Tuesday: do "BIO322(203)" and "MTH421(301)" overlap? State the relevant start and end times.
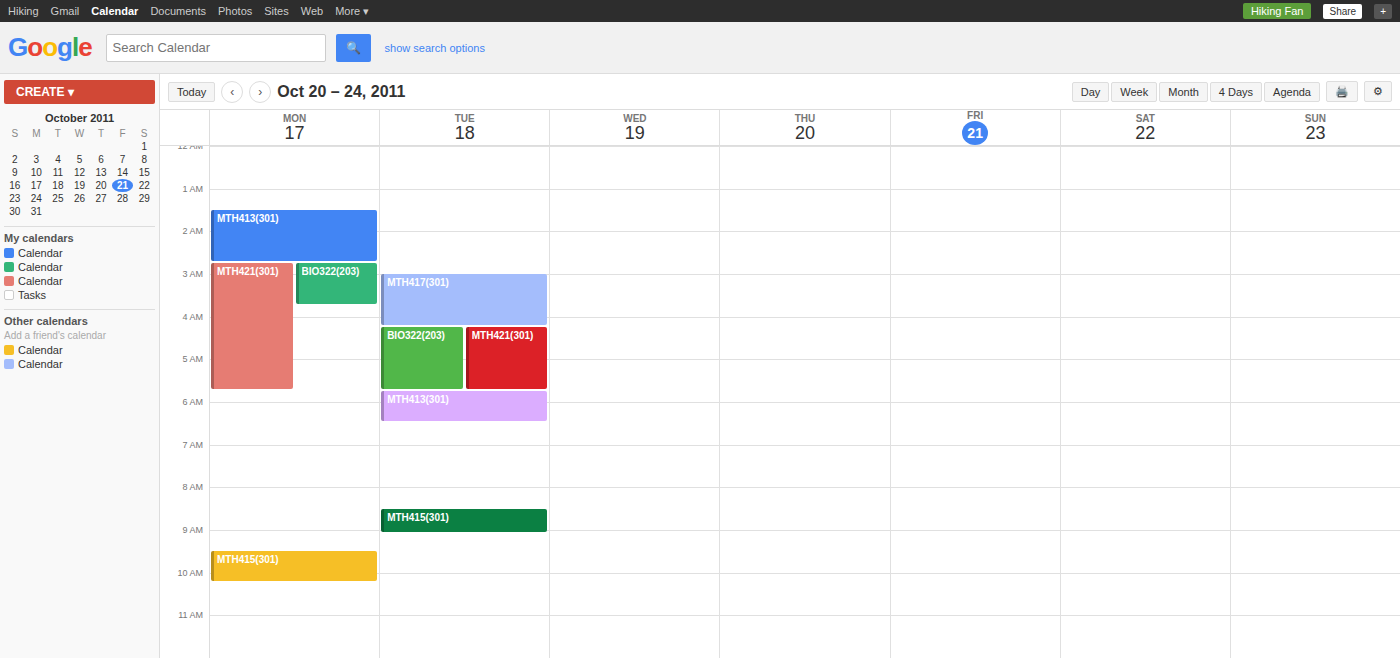
"BIO322(203)" runs 4:15 AM to 5:45 AM, inside "MTH421(301)" -- they overlap.